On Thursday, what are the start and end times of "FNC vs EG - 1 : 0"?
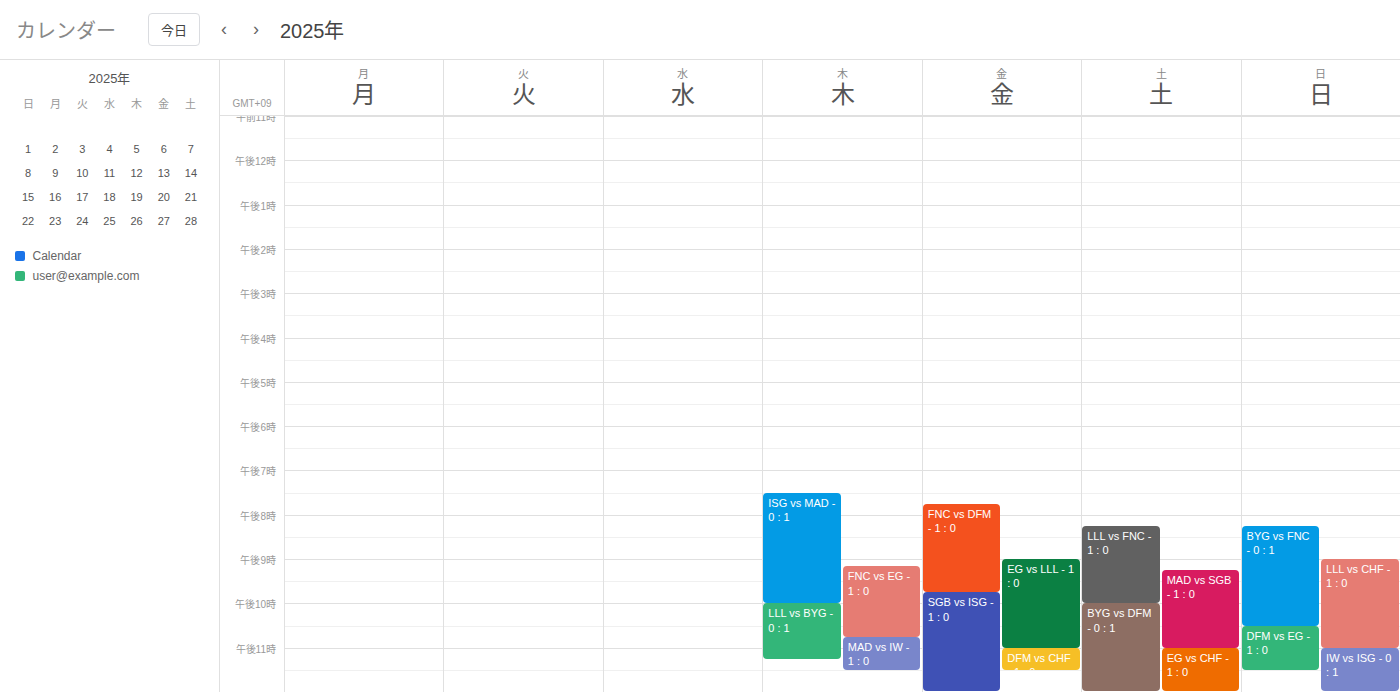
9:10 PM to 10:45 PM